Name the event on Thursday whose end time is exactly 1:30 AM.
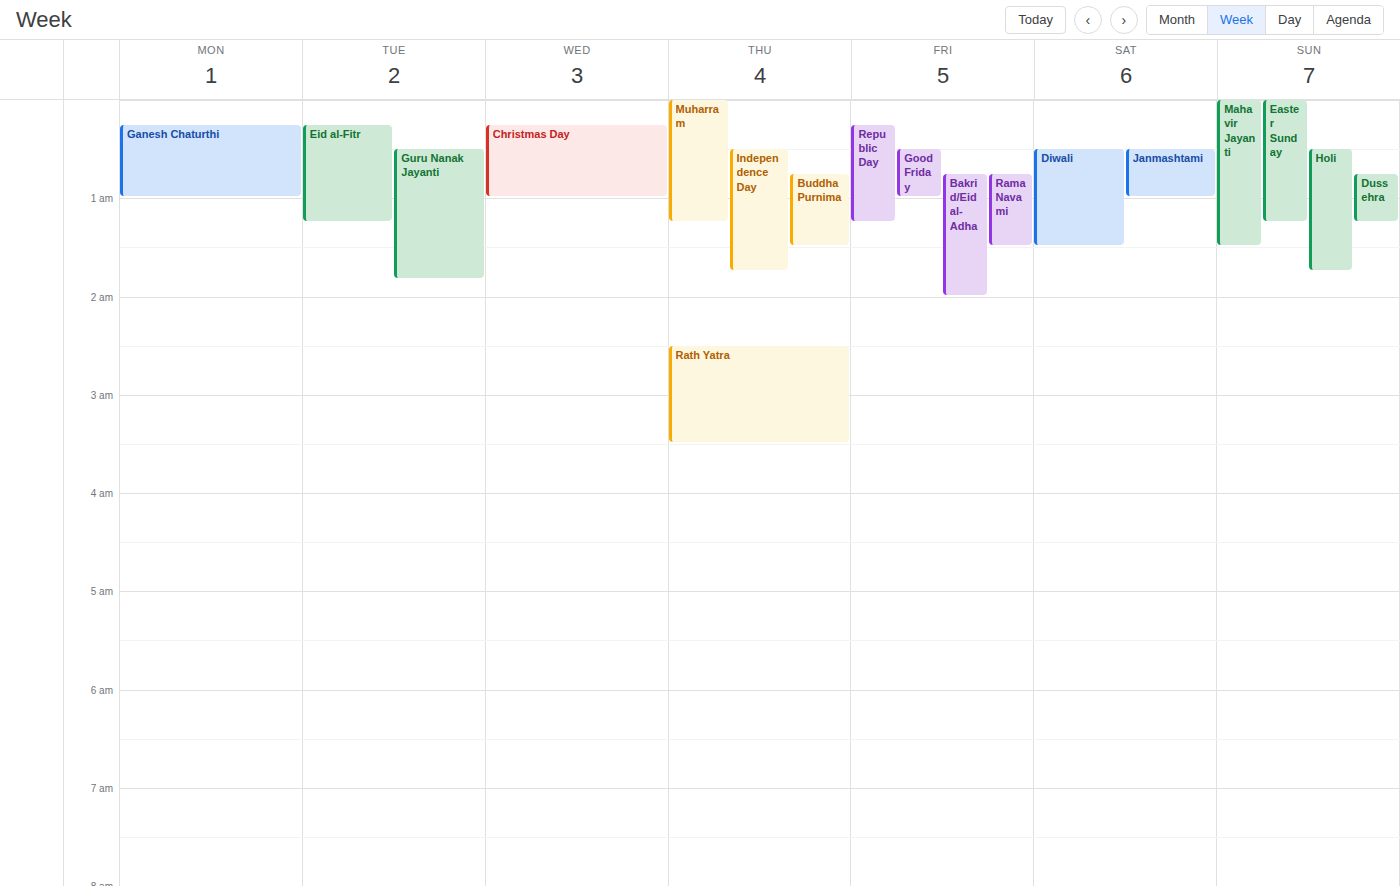
"Buddha Purnima"